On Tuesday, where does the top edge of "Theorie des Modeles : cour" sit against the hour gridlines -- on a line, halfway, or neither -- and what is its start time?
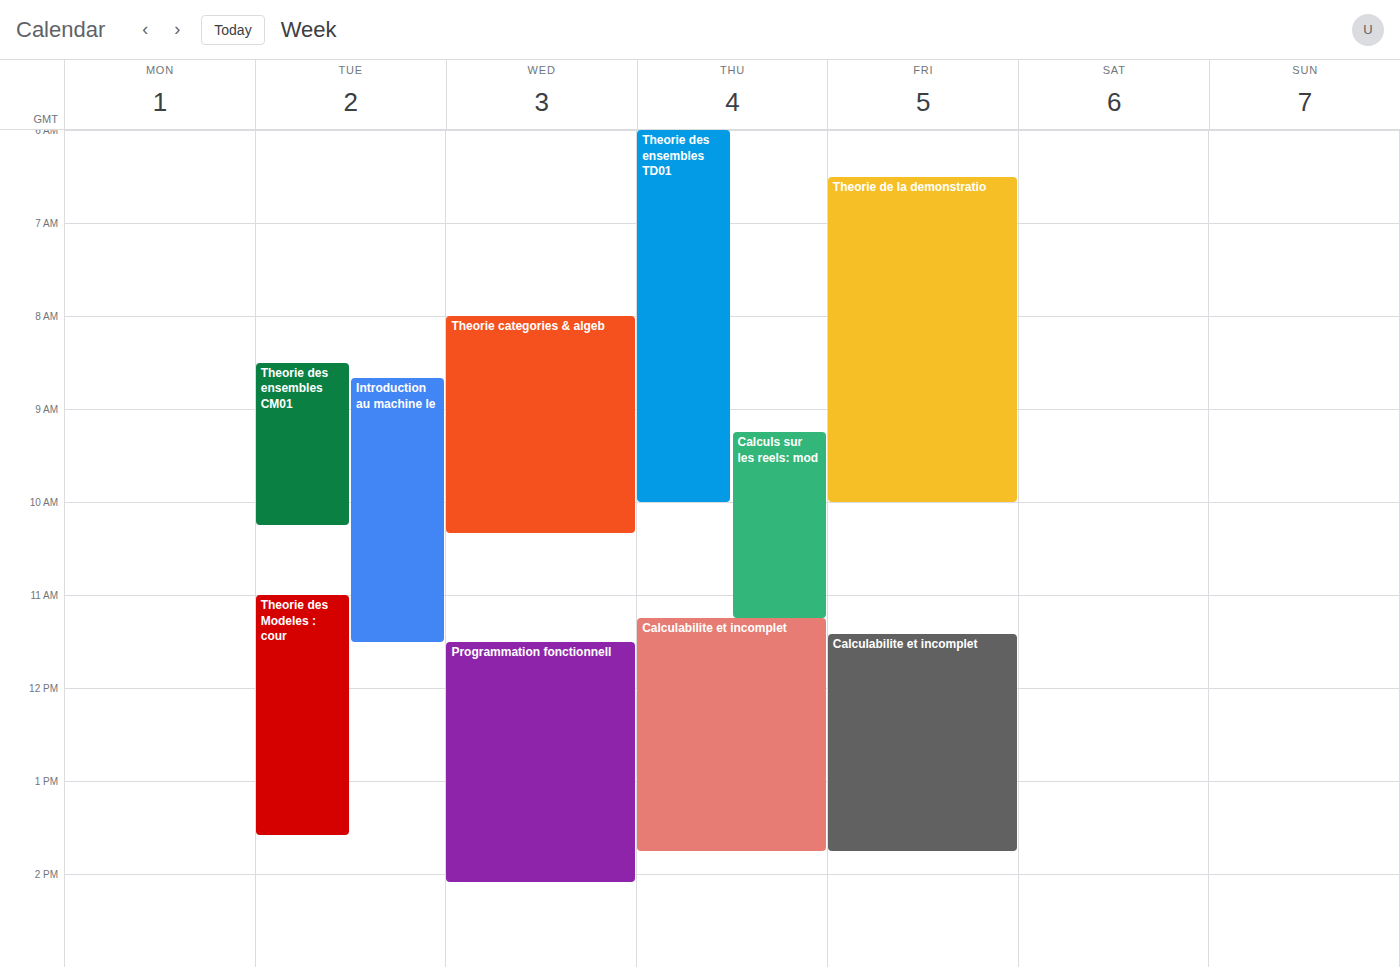
11:00 AM -- exactly on the 11 AM line.